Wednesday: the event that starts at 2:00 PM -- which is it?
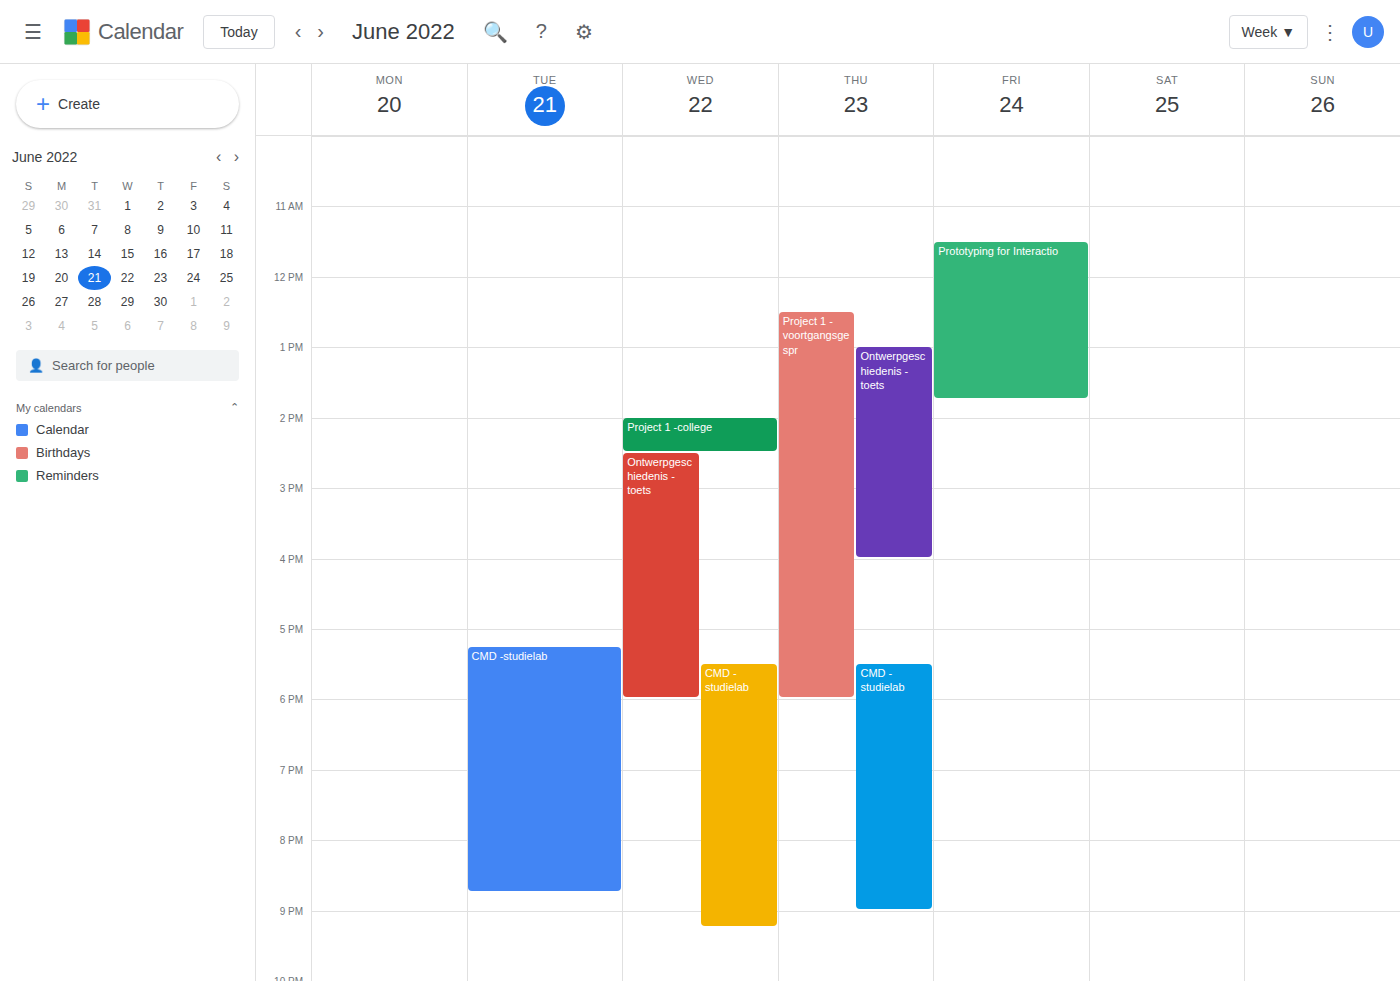
"Project 1 -college"